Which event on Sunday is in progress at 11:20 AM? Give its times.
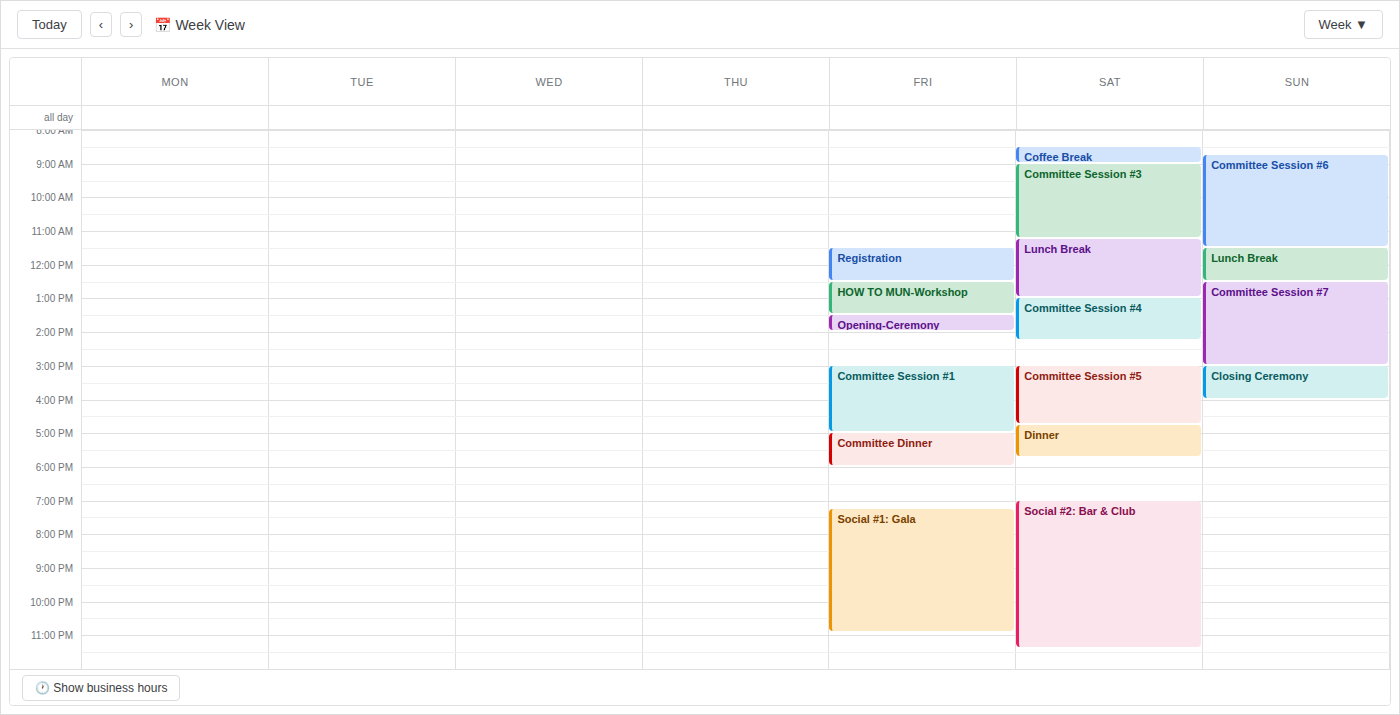
"Committee Session #6", 8:45 AM to 11:30 AM